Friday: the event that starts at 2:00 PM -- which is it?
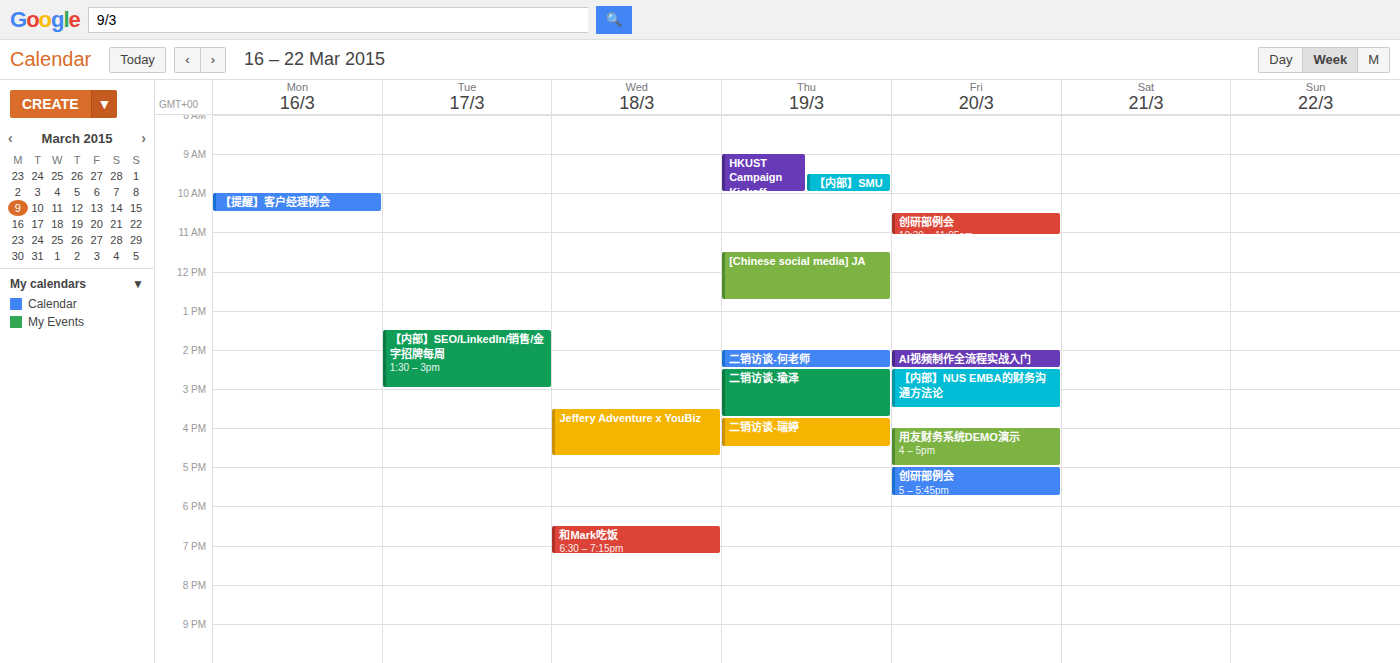
"AI视频制作全流程实战入门"